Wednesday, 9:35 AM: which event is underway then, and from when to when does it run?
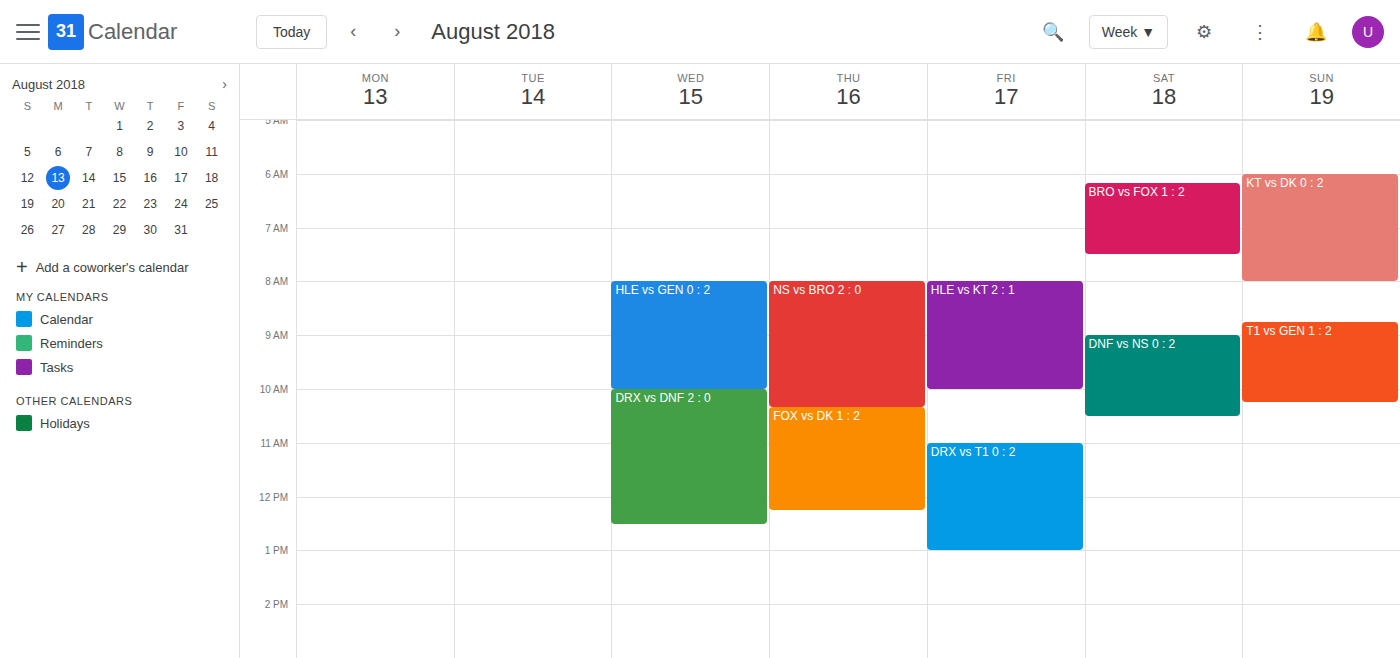
"HLE vs GEN 0 : 2", 8:00 AM to 10:00 AM